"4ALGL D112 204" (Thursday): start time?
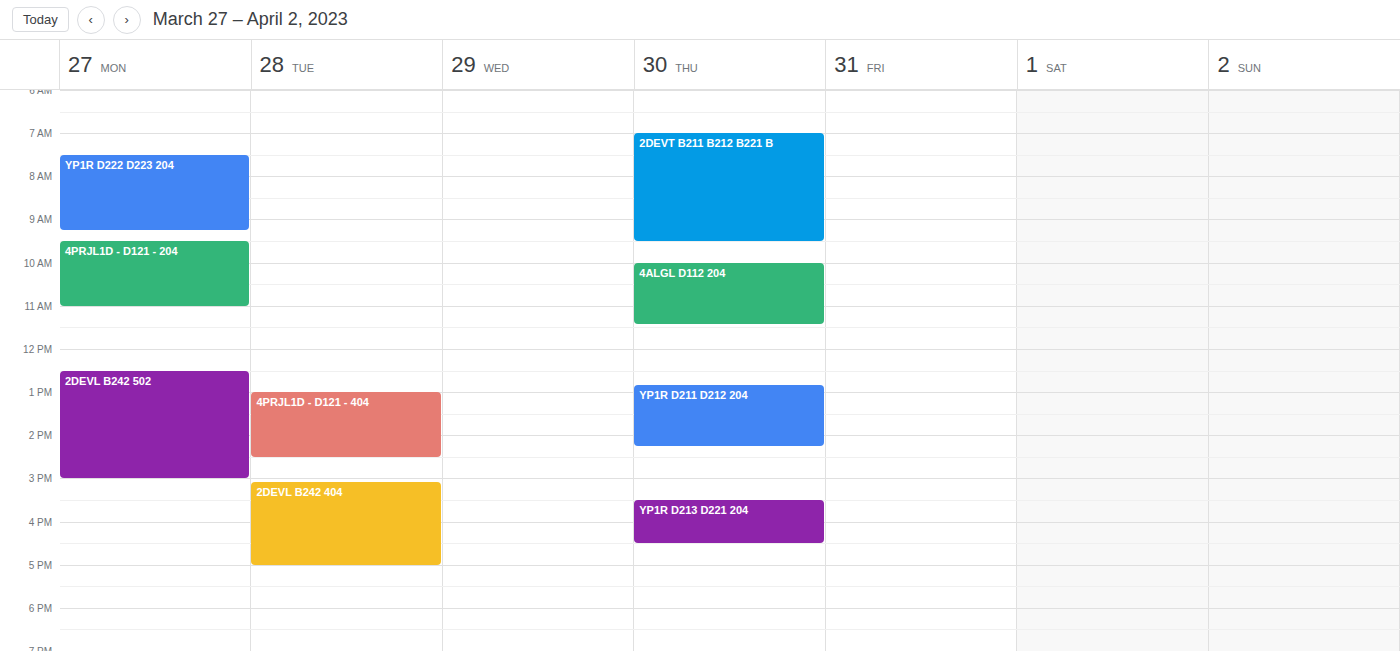
10:00 AM